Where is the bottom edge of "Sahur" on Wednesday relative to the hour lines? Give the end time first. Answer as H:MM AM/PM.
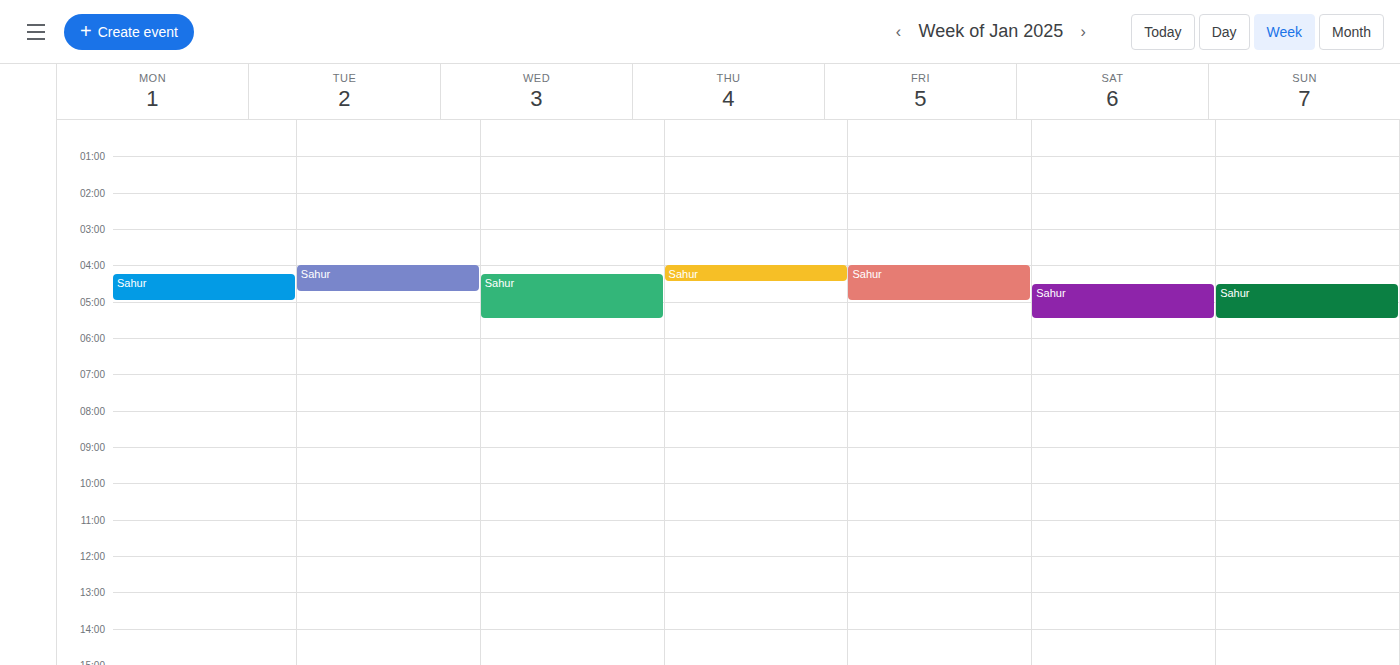
5:30 AM -- halfway between the 5 AM and 6 AM lines.